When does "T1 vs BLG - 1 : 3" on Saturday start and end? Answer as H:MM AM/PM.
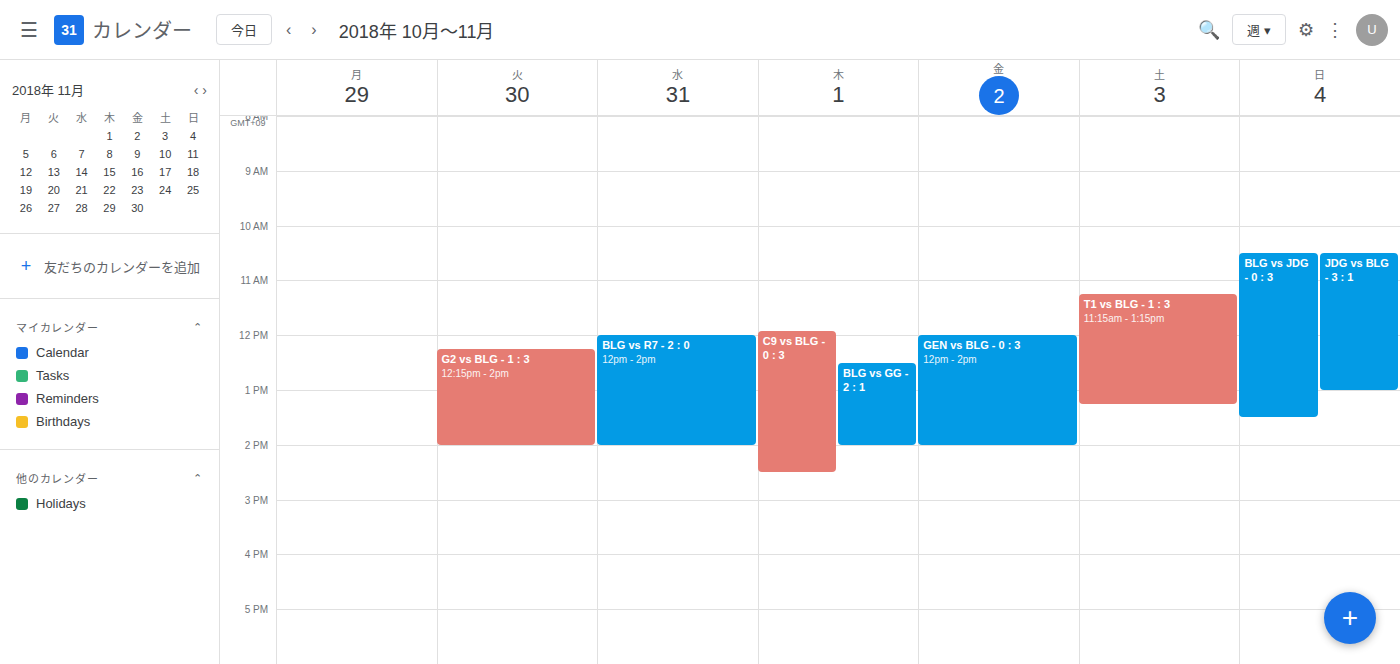
11:15 AM to 1:15 PM